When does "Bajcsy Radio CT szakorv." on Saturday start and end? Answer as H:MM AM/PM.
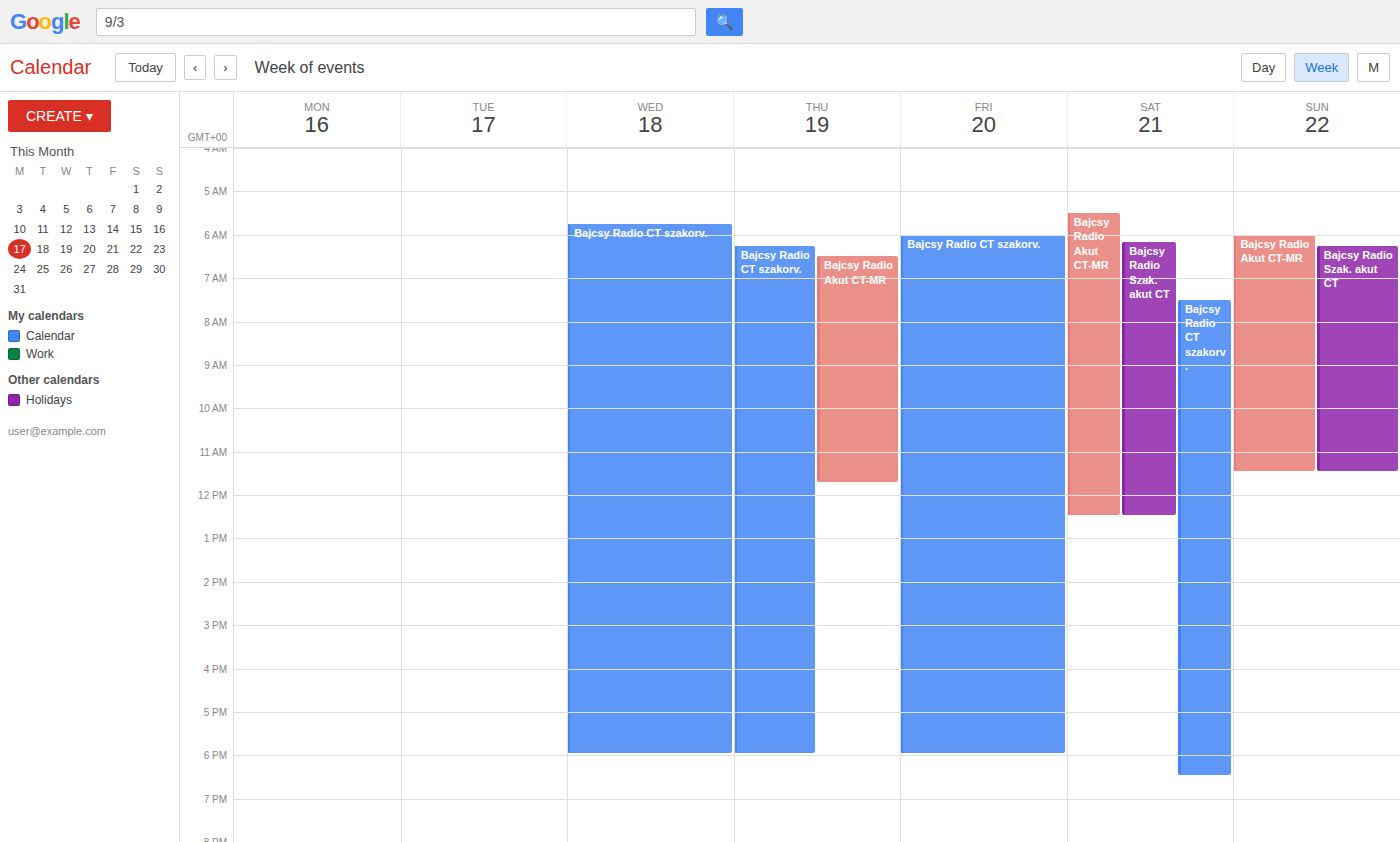
7:30 AM to 6:30 PM